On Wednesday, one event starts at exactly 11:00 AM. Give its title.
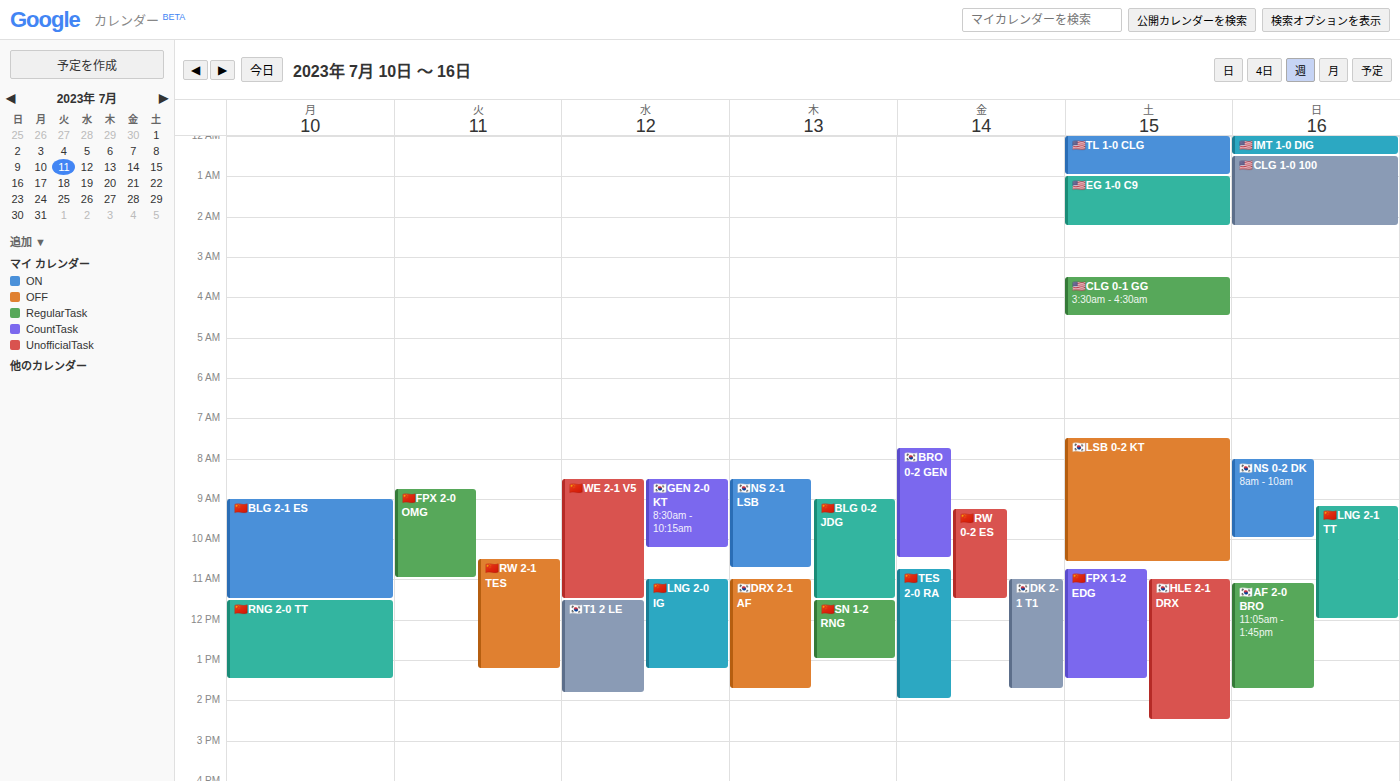
"🇨🇳LNG 2-0 IG"